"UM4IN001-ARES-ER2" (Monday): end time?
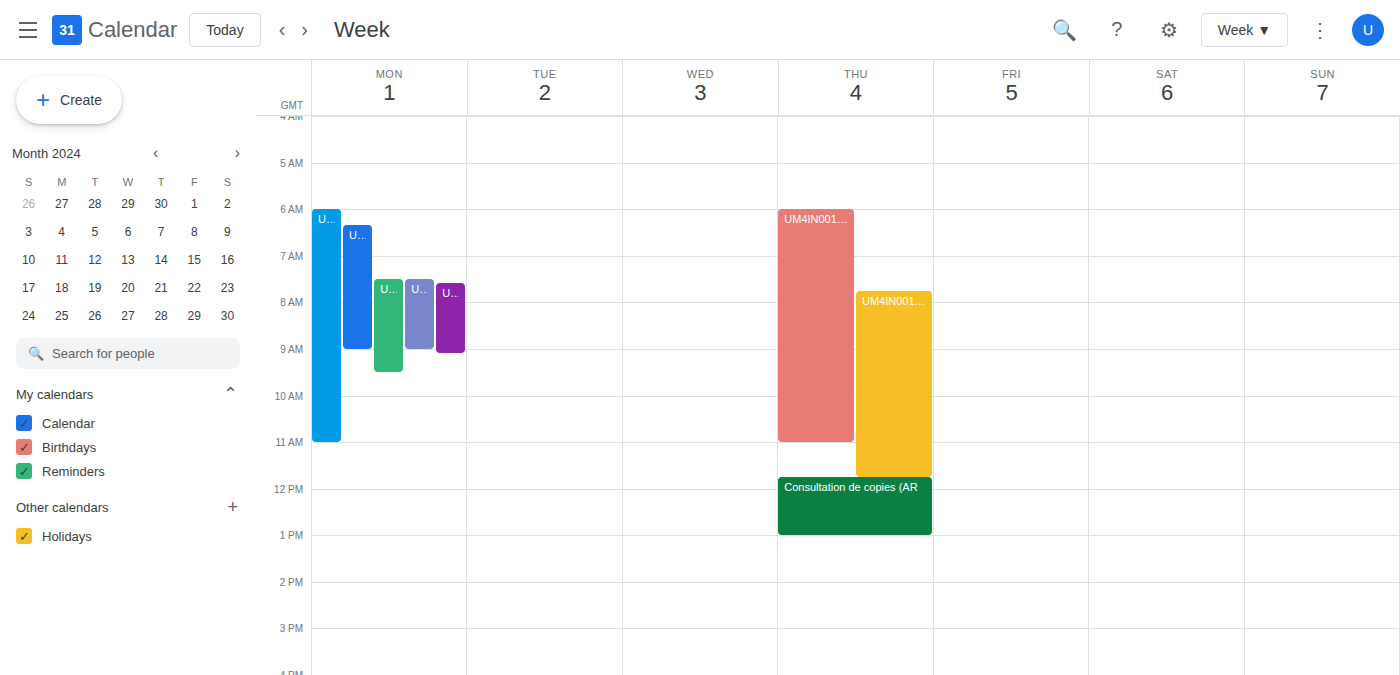
9:05 AM